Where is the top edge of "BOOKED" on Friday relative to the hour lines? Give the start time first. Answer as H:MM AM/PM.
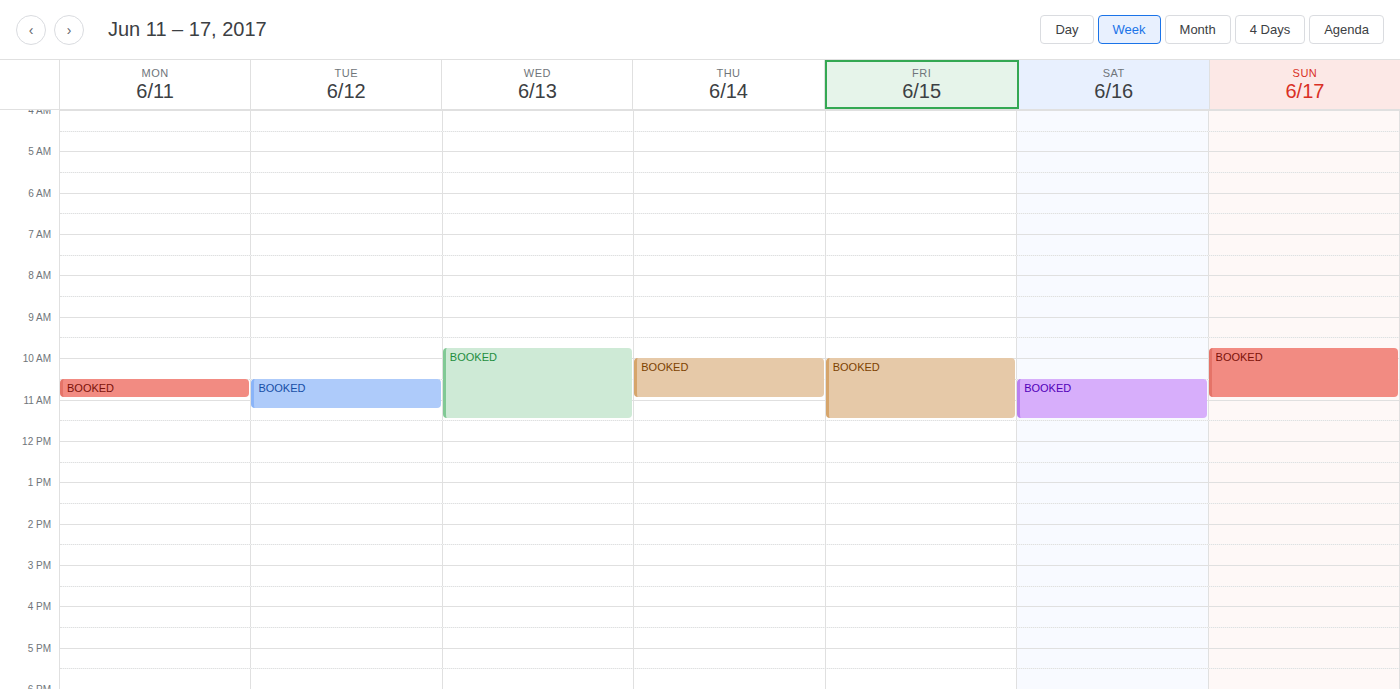
10:00 AM -- exactly on the 10 AM line.